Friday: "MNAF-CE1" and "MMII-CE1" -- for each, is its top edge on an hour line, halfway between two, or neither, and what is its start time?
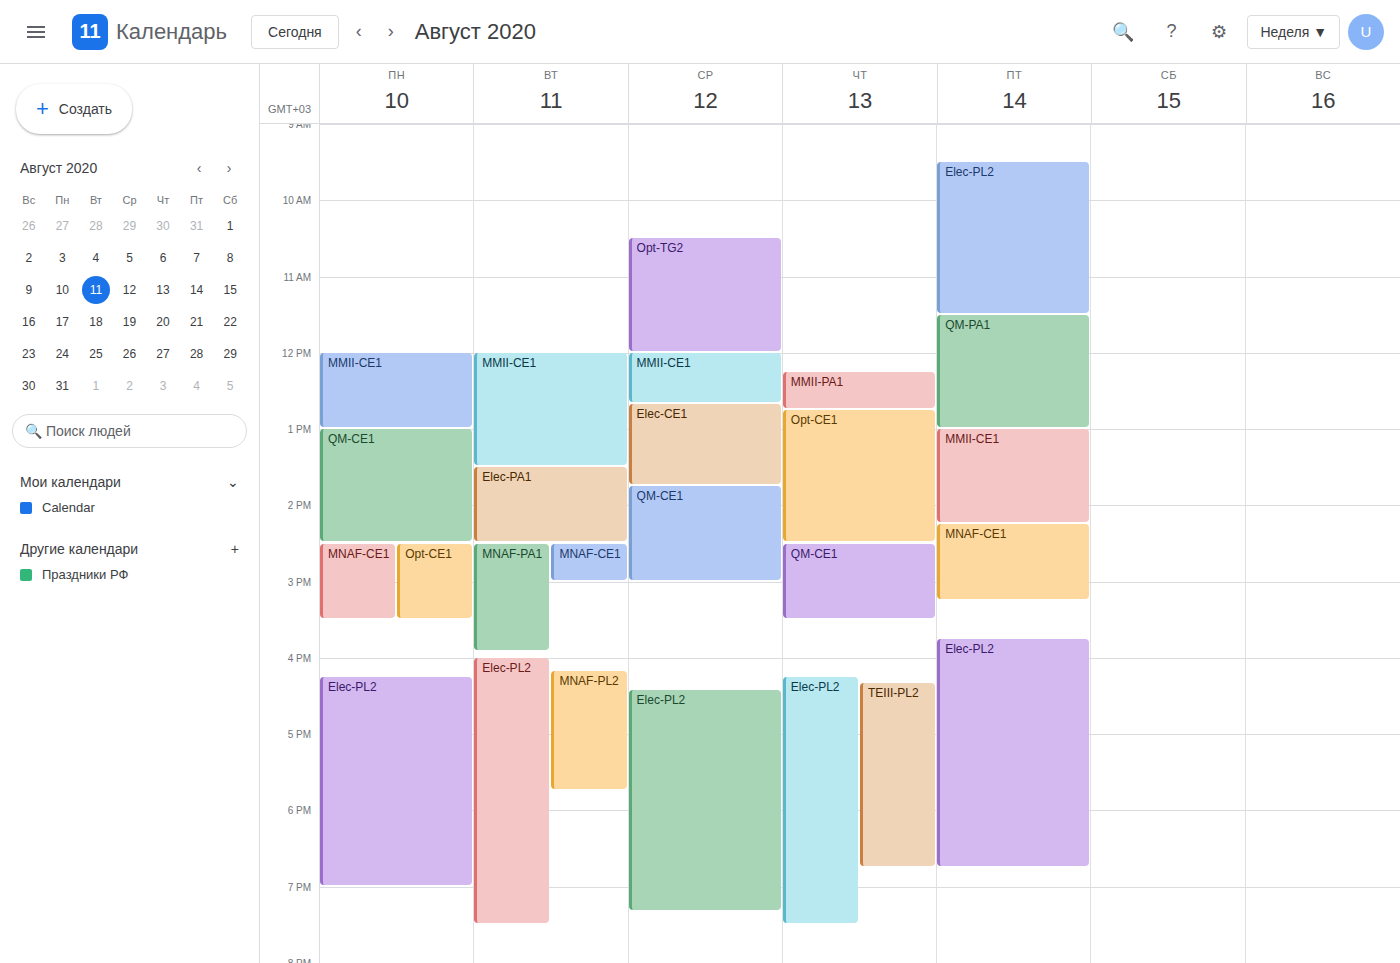
"MNAF-CE1": 2:15 PM, neither: a quarter of the way from the 2 PM line to the 3 PM line. "MMII-CE1": 1:00 PM, exactly on the 1 PM line.